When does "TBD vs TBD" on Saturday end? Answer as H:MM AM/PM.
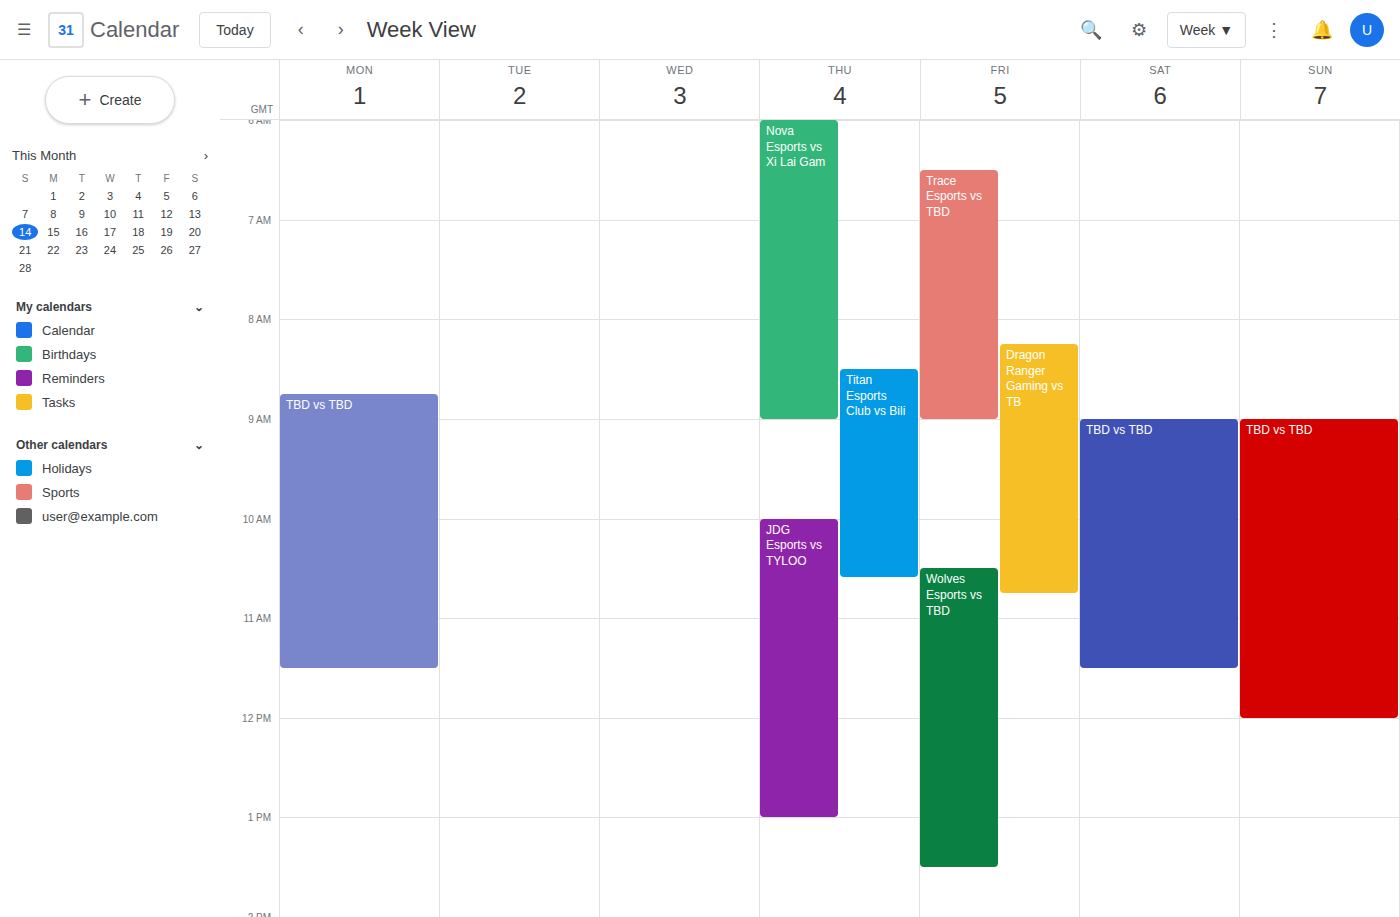
11:30 AM